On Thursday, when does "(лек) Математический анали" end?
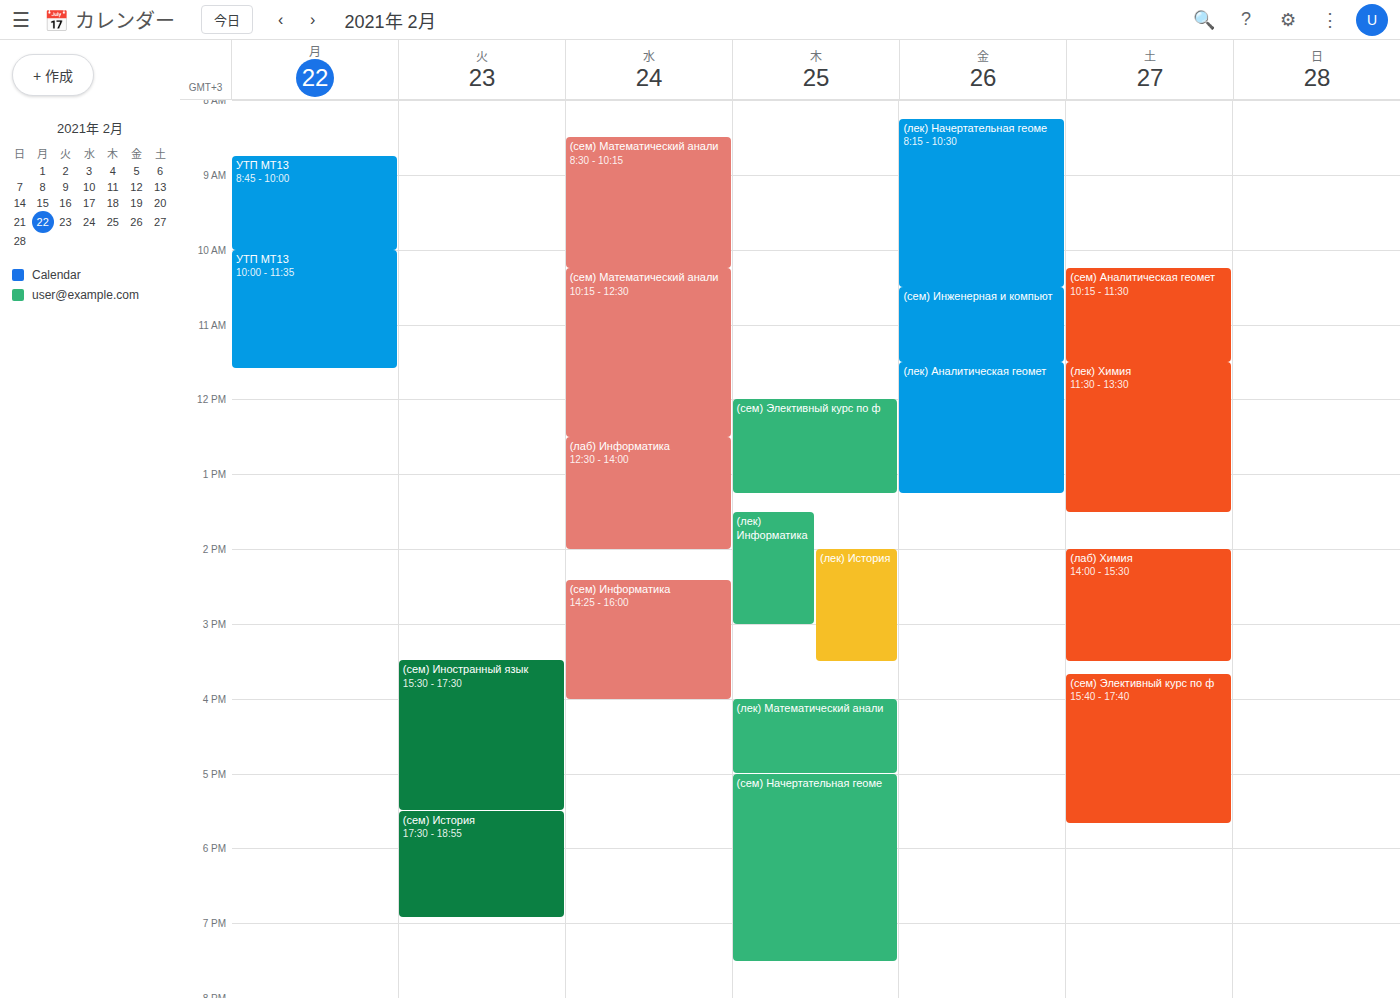
5:00 PM